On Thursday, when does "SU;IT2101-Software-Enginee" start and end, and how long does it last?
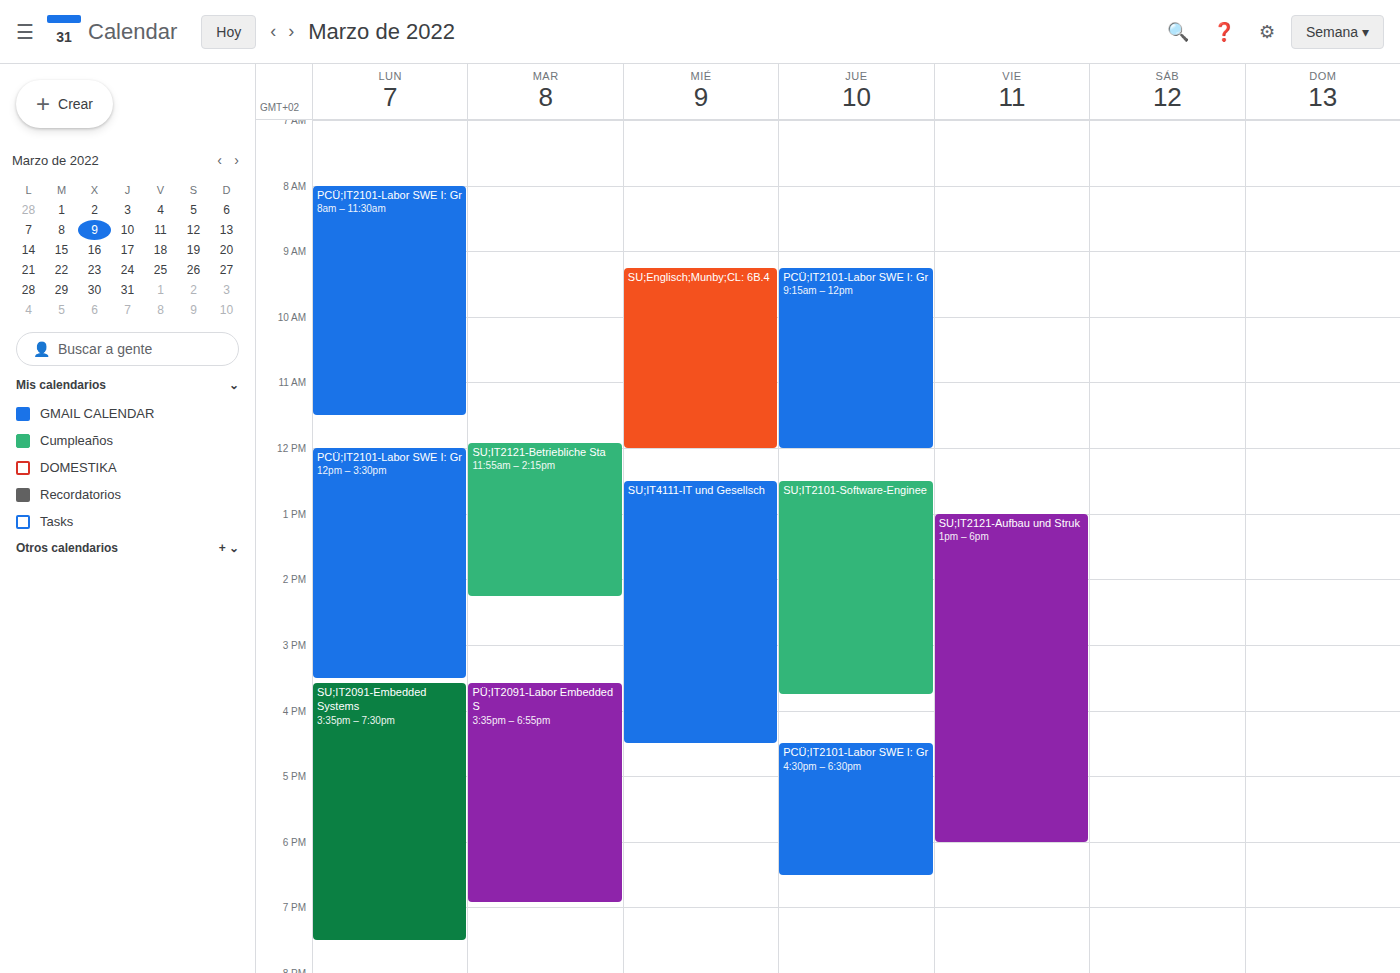
12:30 PM to 3:45 PM, 3 hours 15 minutes